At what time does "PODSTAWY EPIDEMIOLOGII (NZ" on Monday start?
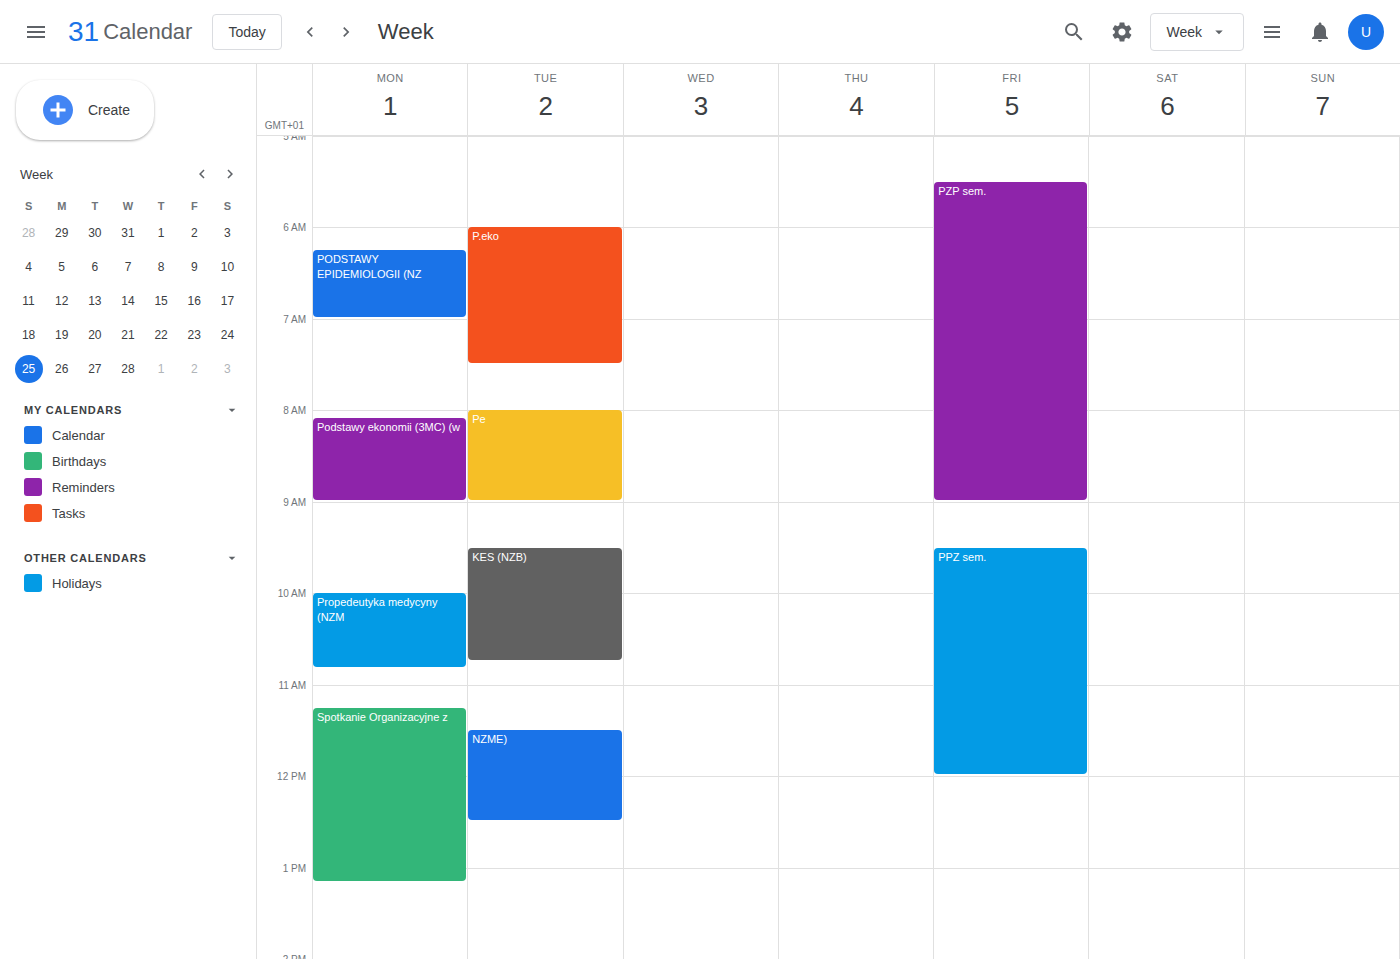
6:15 AM